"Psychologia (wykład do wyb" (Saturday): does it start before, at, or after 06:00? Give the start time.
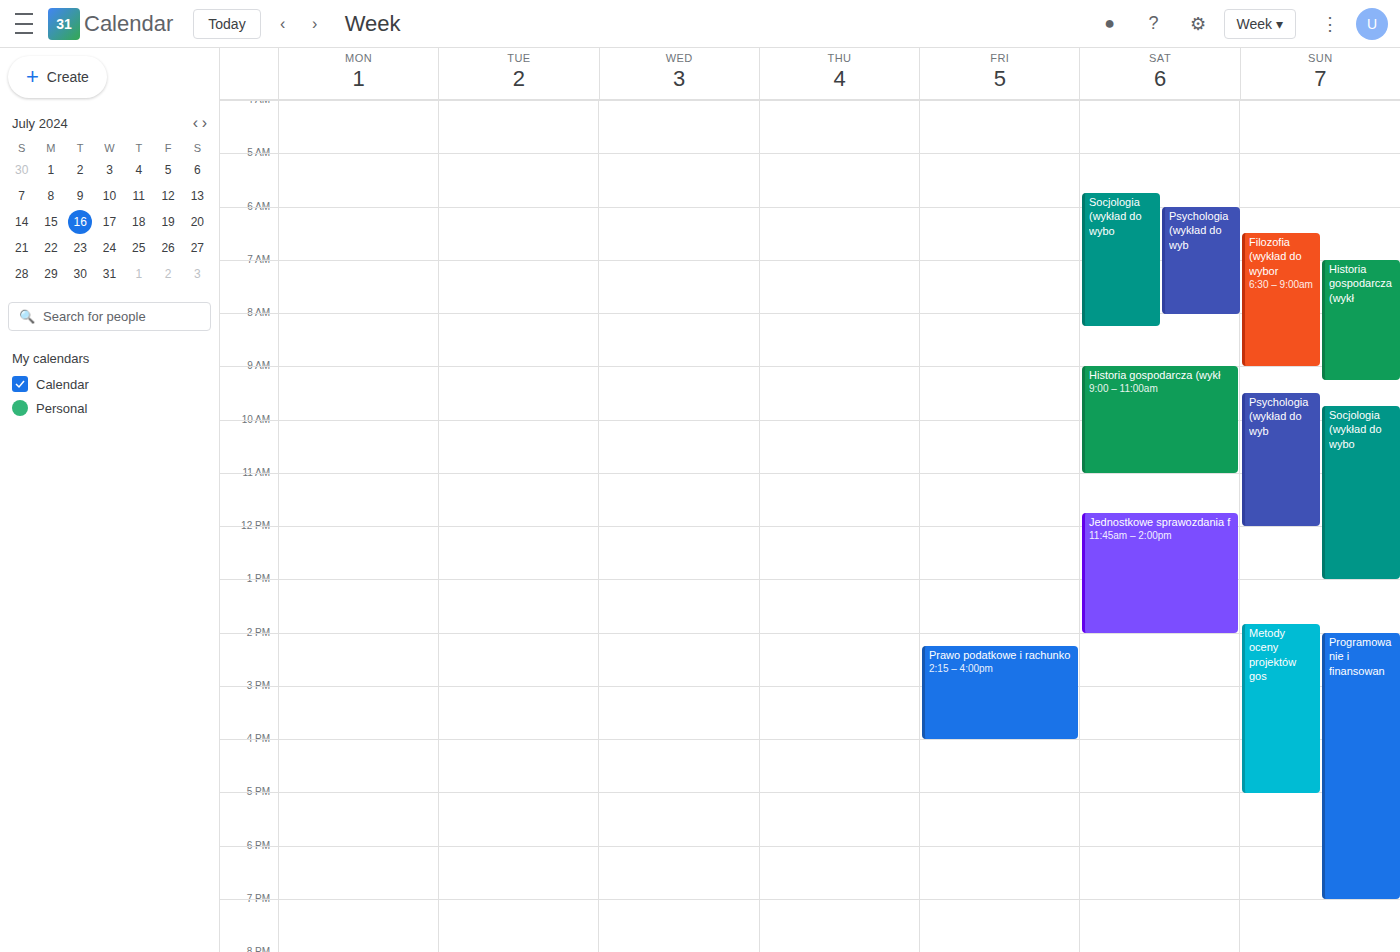
06:00 -- exactly at 06:00, on the 06:00 line.